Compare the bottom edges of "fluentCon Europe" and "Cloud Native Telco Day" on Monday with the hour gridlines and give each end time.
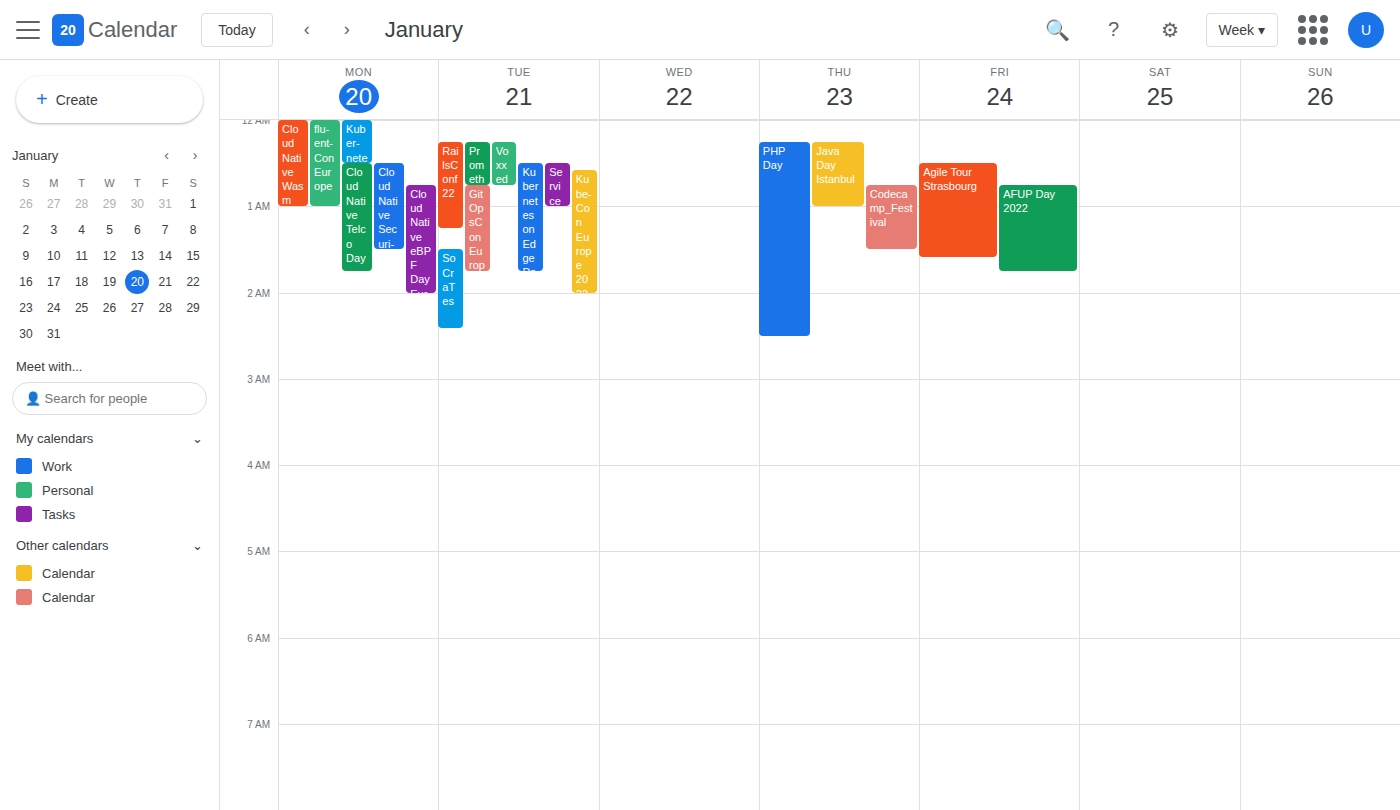
"fluentCon Europe": 1:00 AM, exactly on the 1 AM line. "Cloud Native Telco Day": 1:45 AM, neither: three quarters of the way from the 1 AM line to the 2 AM line.